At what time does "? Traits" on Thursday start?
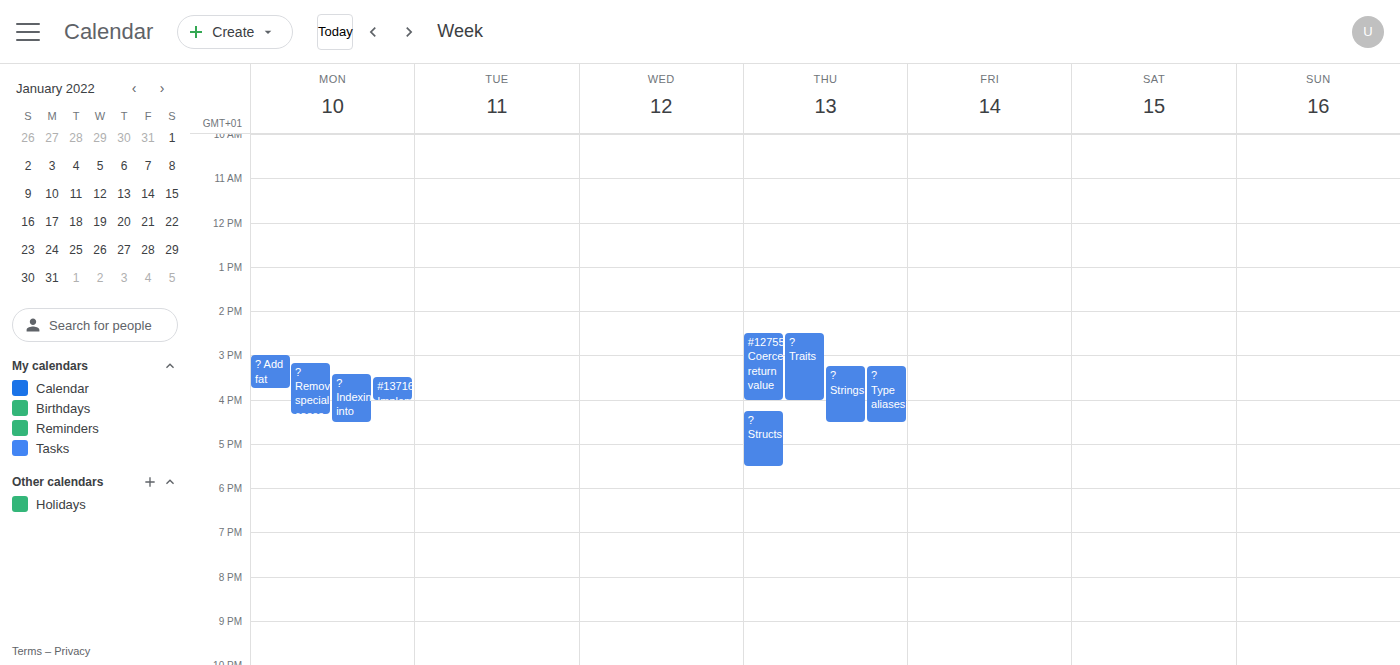
2:30 PM